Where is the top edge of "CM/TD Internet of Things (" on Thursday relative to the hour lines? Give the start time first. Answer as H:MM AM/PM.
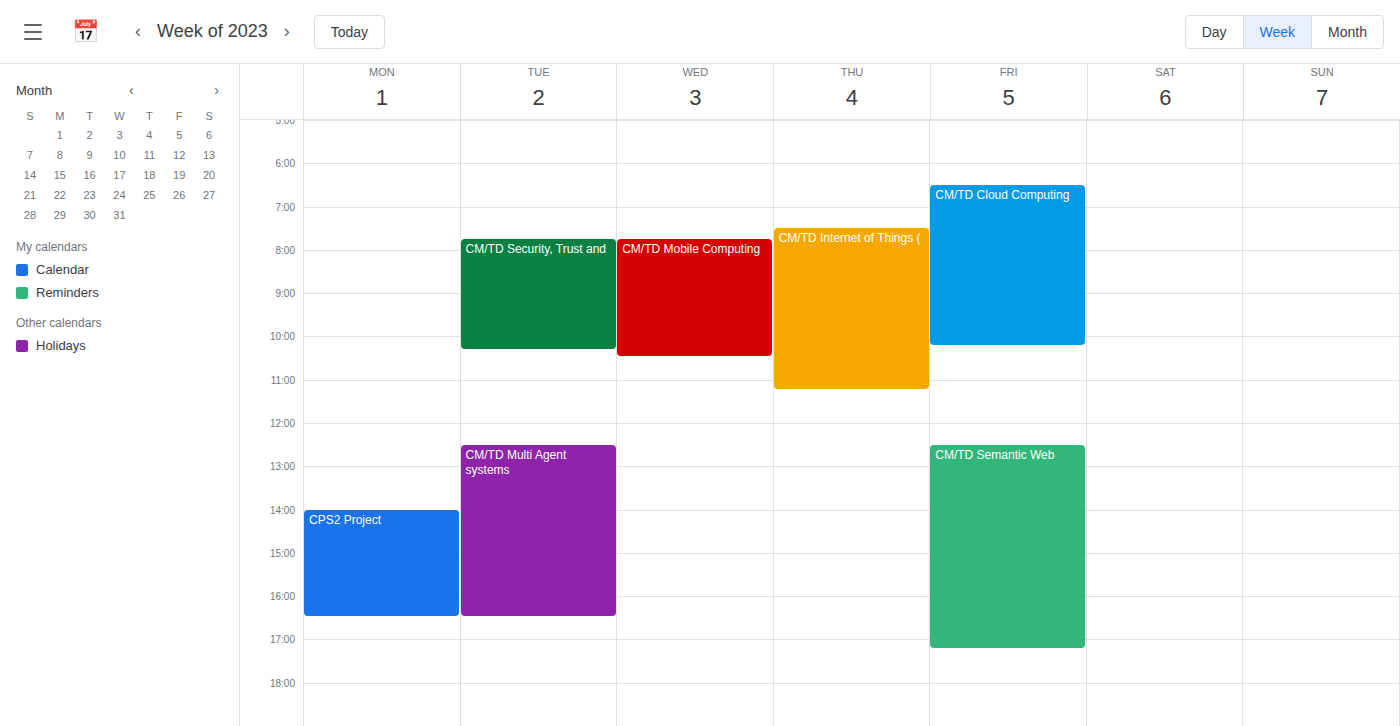
7:30 AM -- halfway between the 7 AM and 8 AM lines.